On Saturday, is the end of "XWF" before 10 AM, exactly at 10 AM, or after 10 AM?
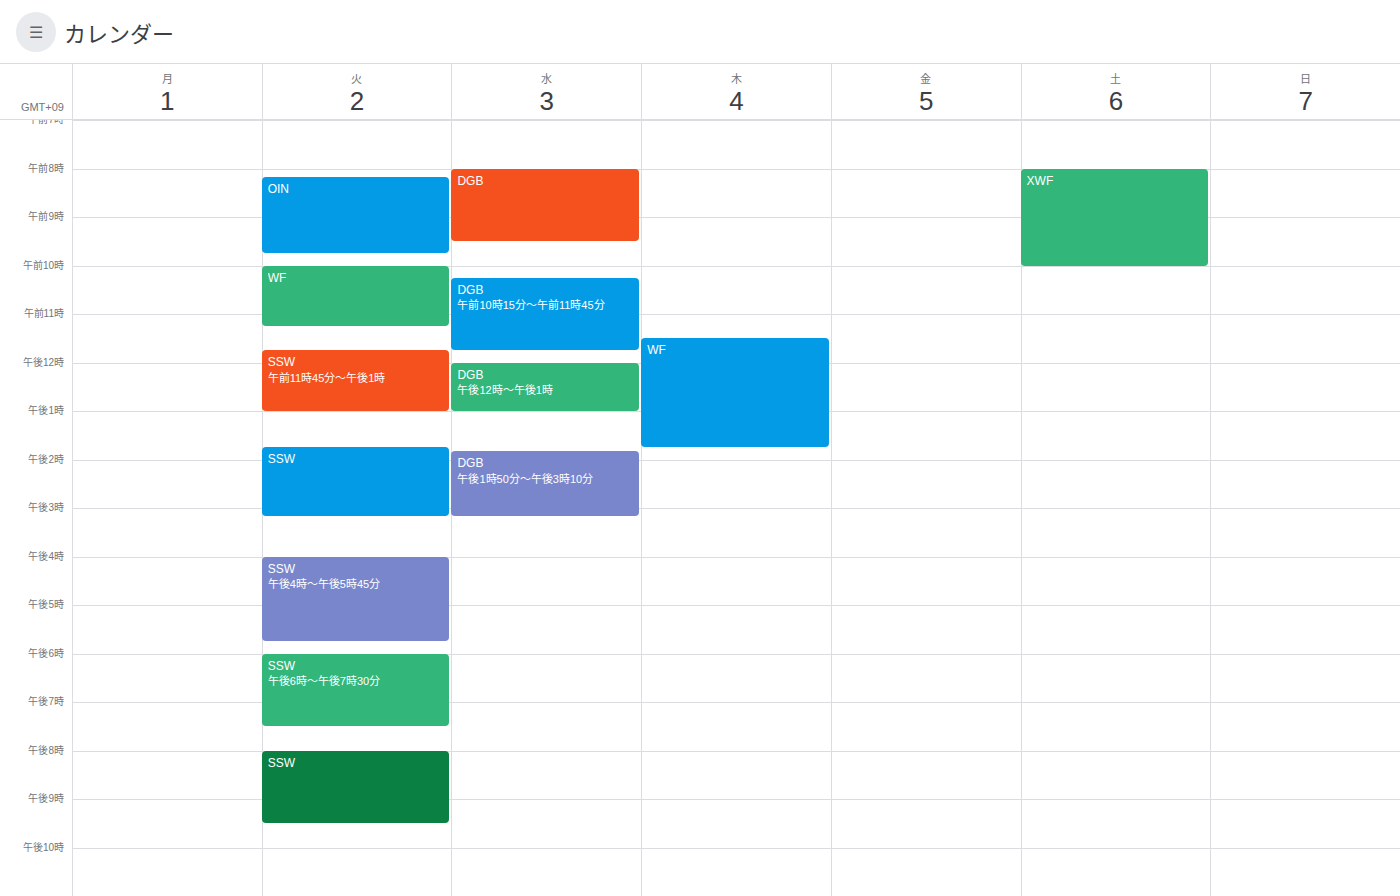
10:00 AM -- exactly at 10 AM, on the 10 AM line.